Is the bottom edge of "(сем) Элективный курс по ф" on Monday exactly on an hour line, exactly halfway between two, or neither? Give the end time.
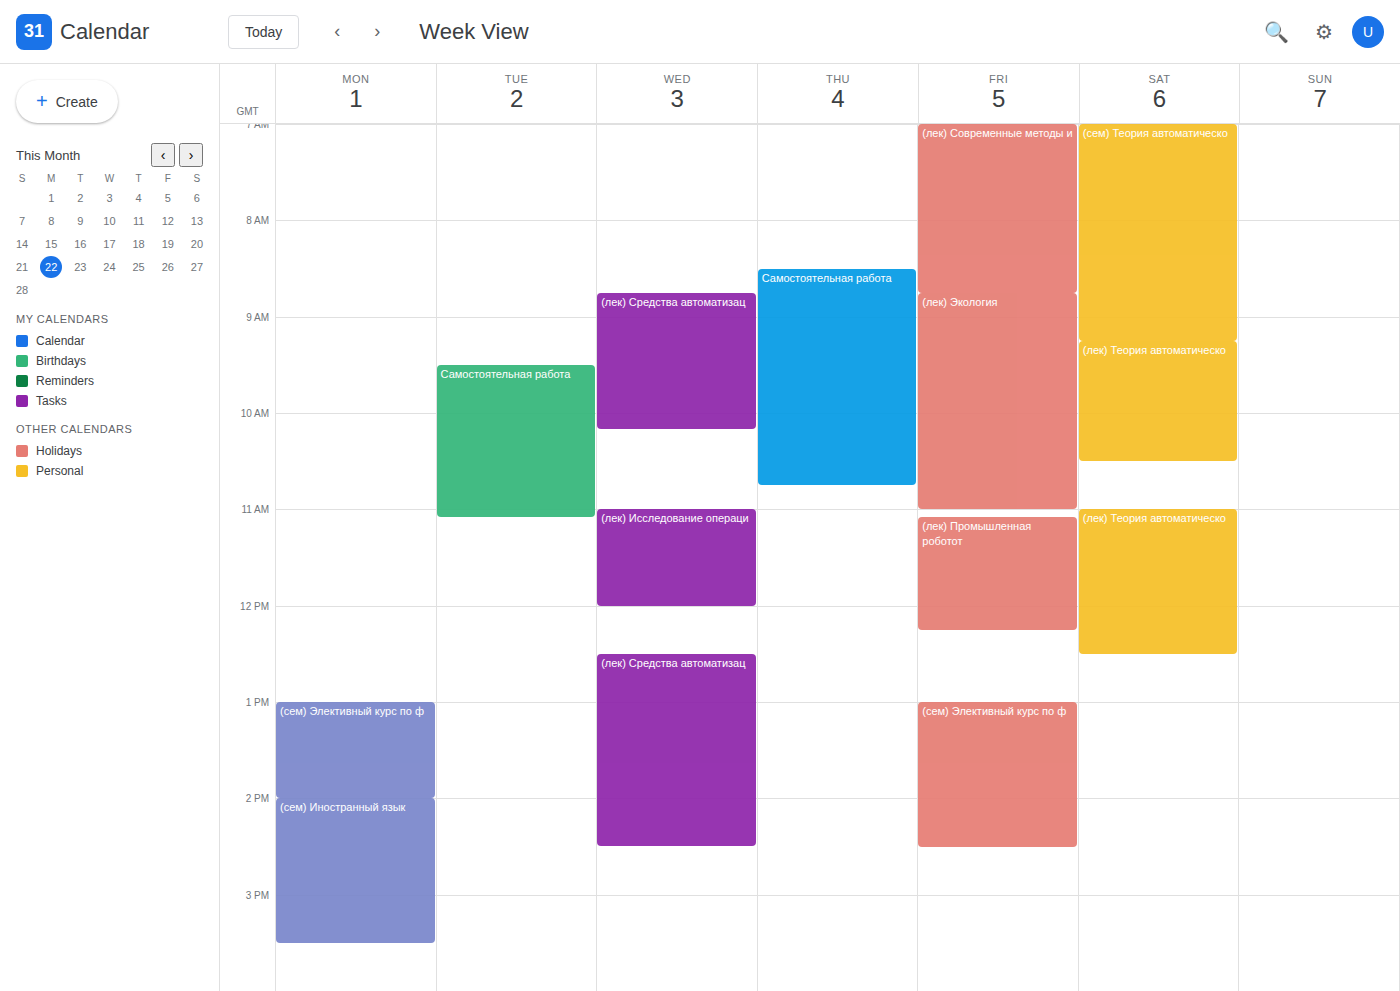
2:00 PM -- exactly on the 2 PM line.